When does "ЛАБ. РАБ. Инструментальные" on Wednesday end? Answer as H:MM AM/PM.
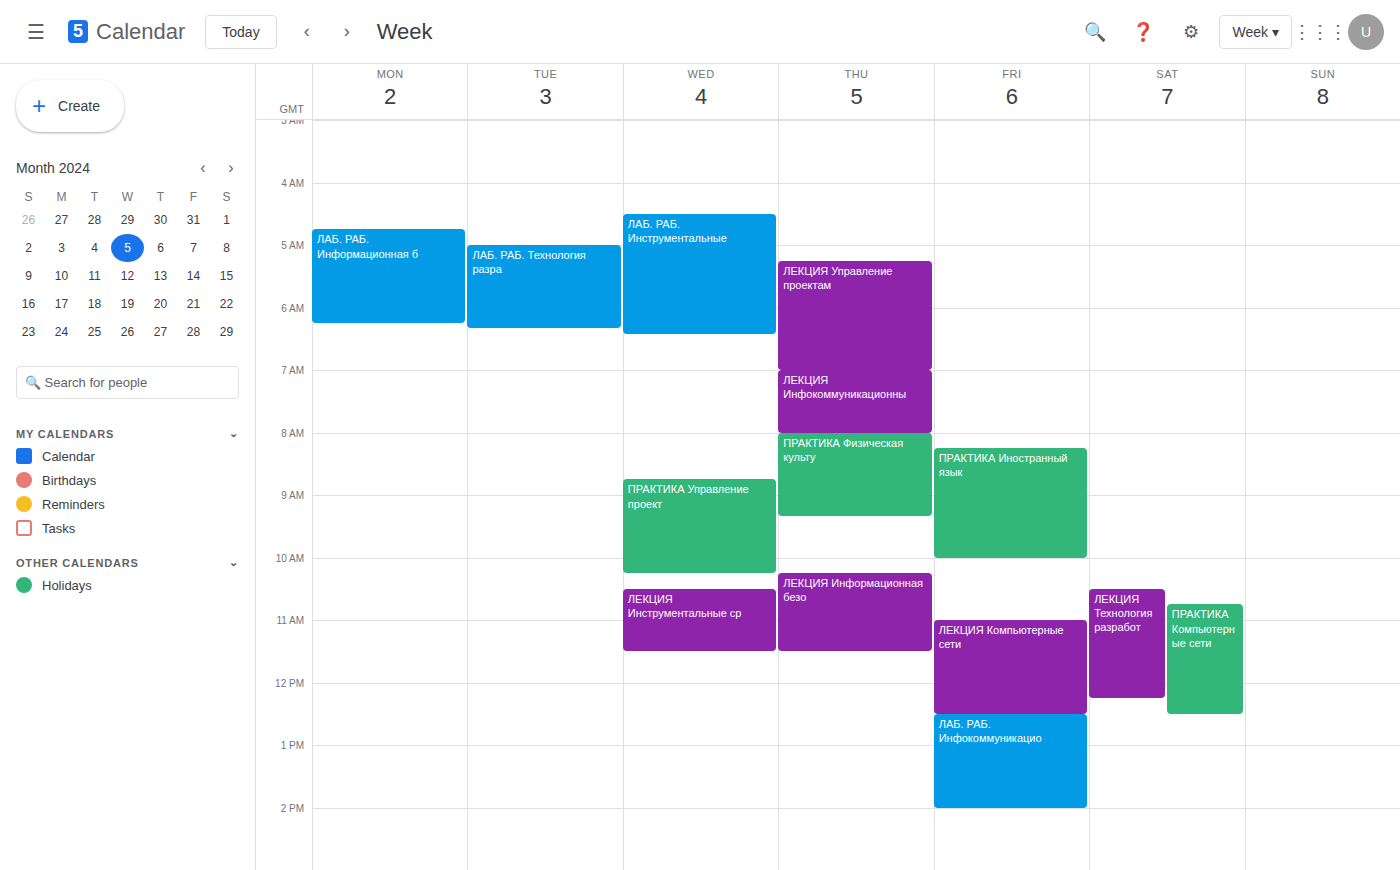
6:25 AM